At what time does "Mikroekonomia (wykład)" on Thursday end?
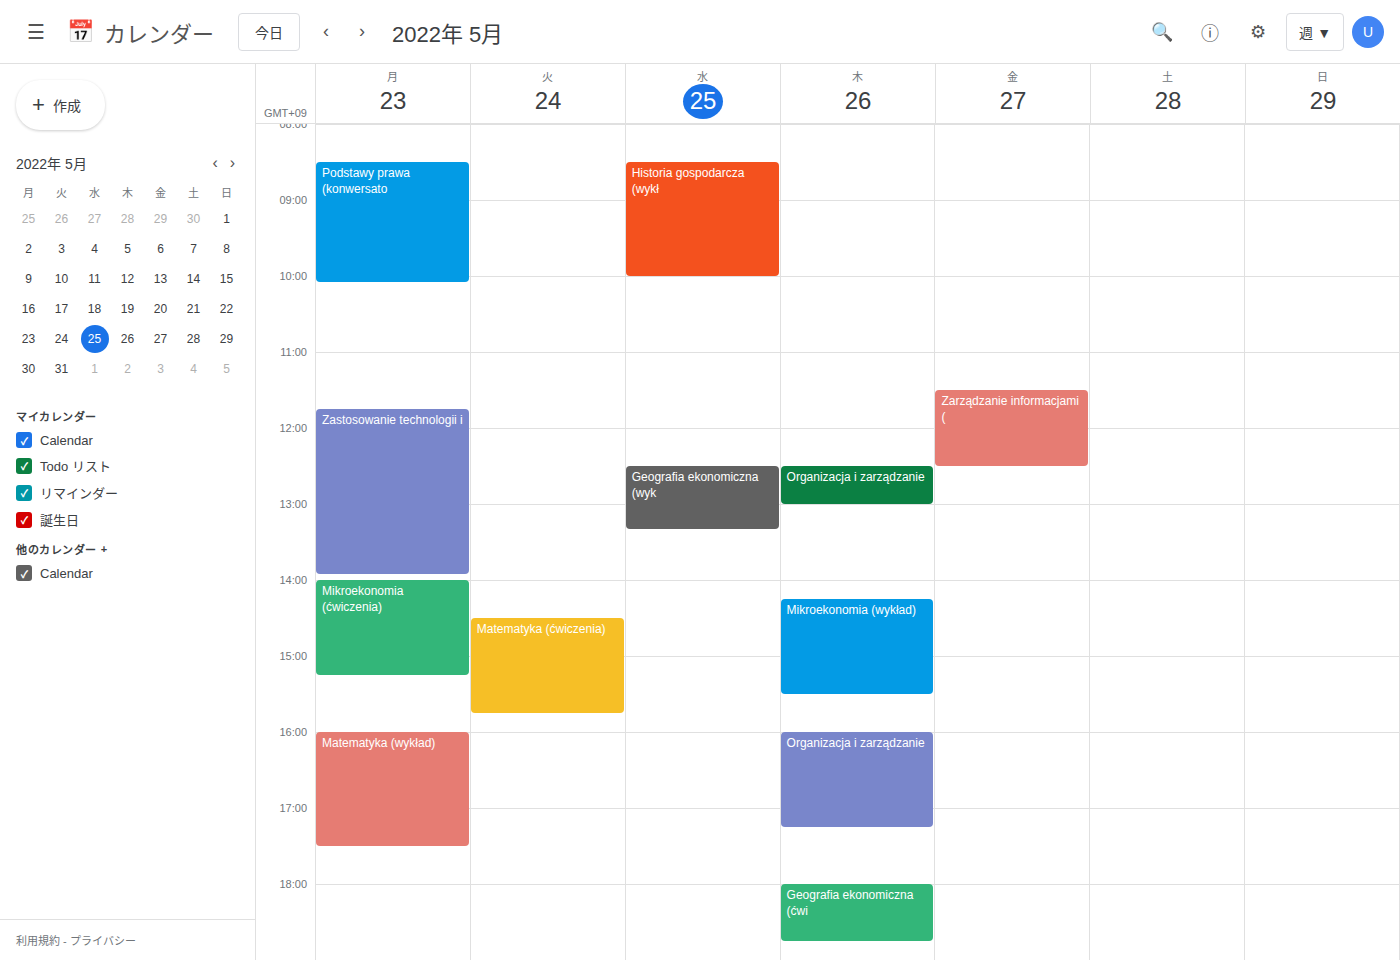
3:30 PM